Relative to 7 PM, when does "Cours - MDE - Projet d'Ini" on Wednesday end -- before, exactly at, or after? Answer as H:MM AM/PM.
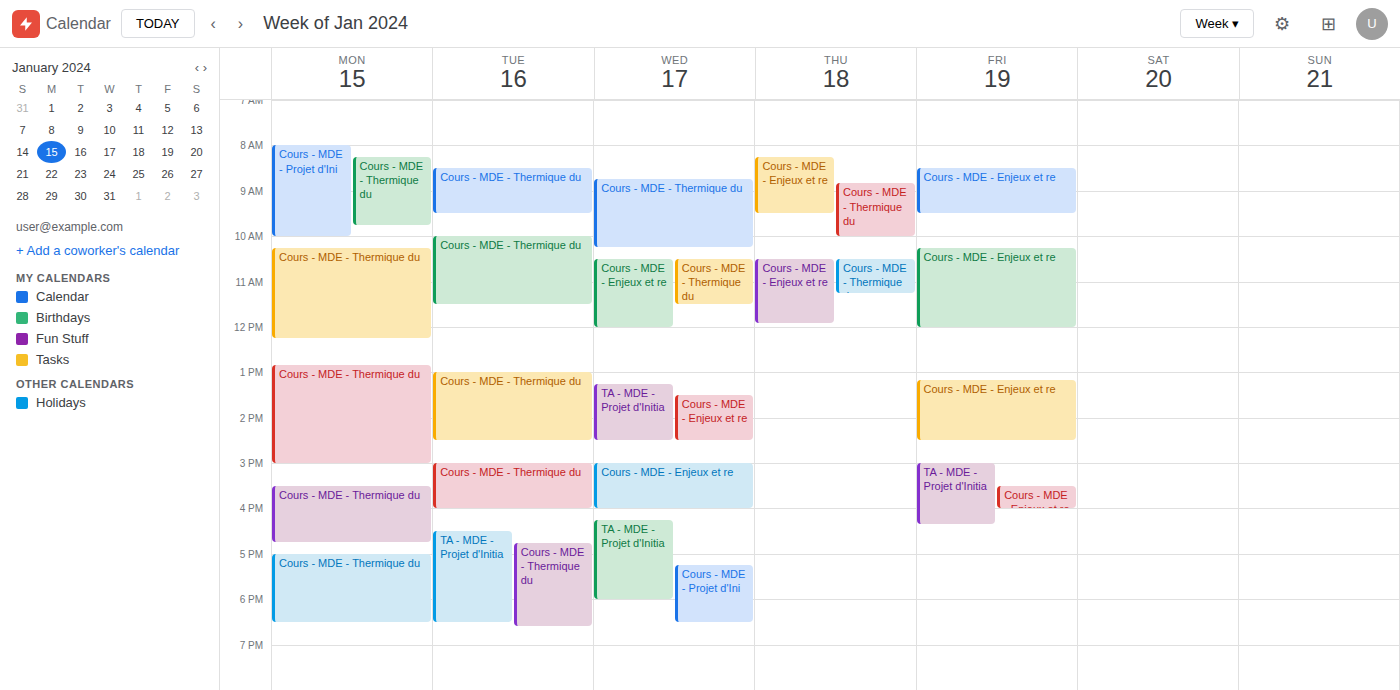
6:30 PM -- before 7 PM, 30 minutes above the 7 PM line.